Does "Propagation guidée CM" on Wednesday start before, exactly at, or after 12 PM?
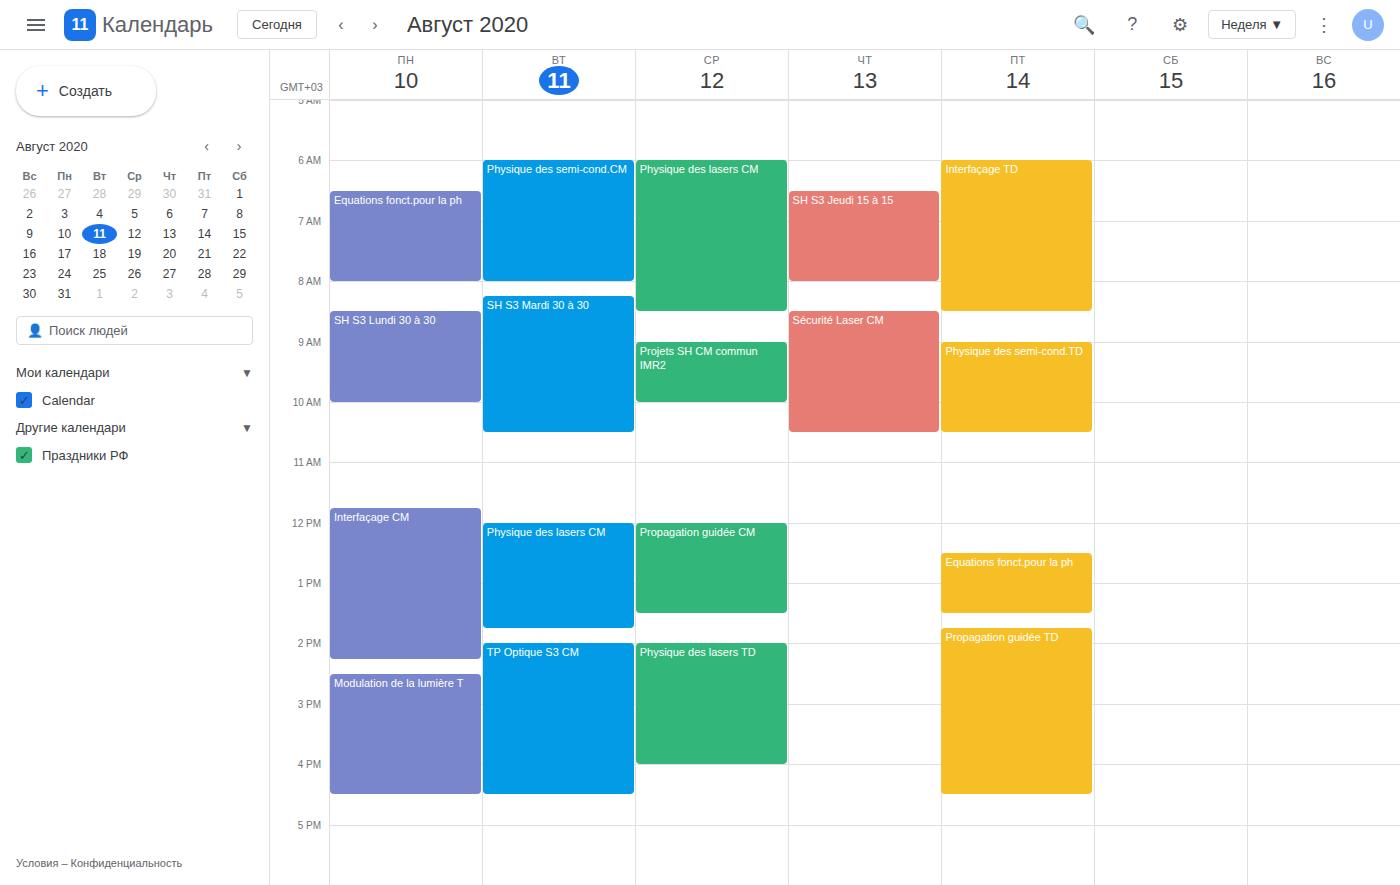
12:00 PM -- exactly at 12 PM, on the 12 PM line.